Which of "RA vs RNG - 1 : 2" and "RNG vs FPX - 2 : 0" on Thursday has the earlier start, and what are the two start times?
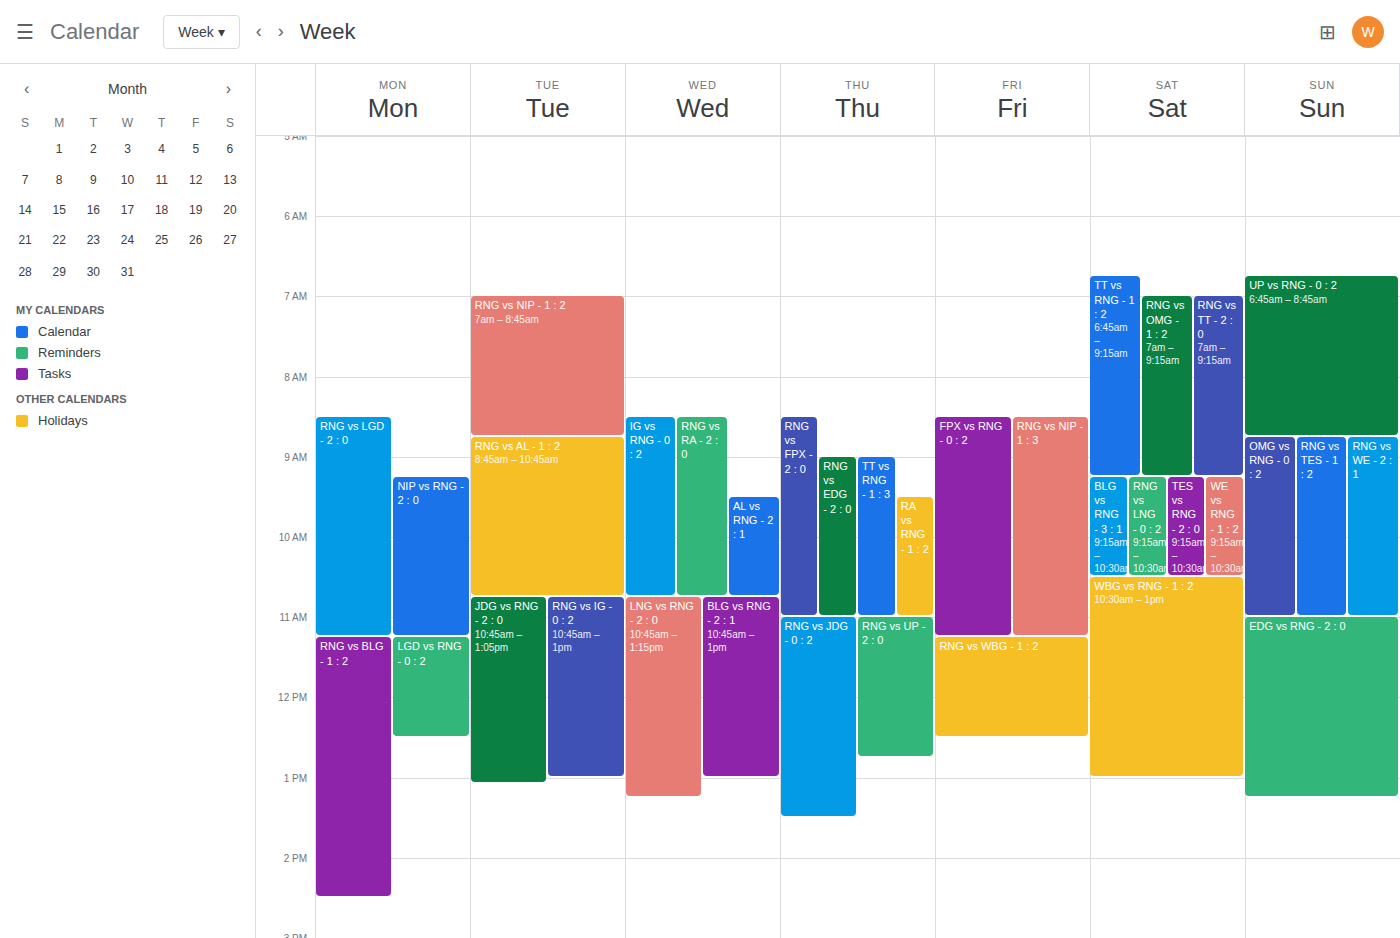
"RNG vs FPX - 2 : 0" 8:30 AM; "RA vs RNG - 1 : 2" 9:30 AM.